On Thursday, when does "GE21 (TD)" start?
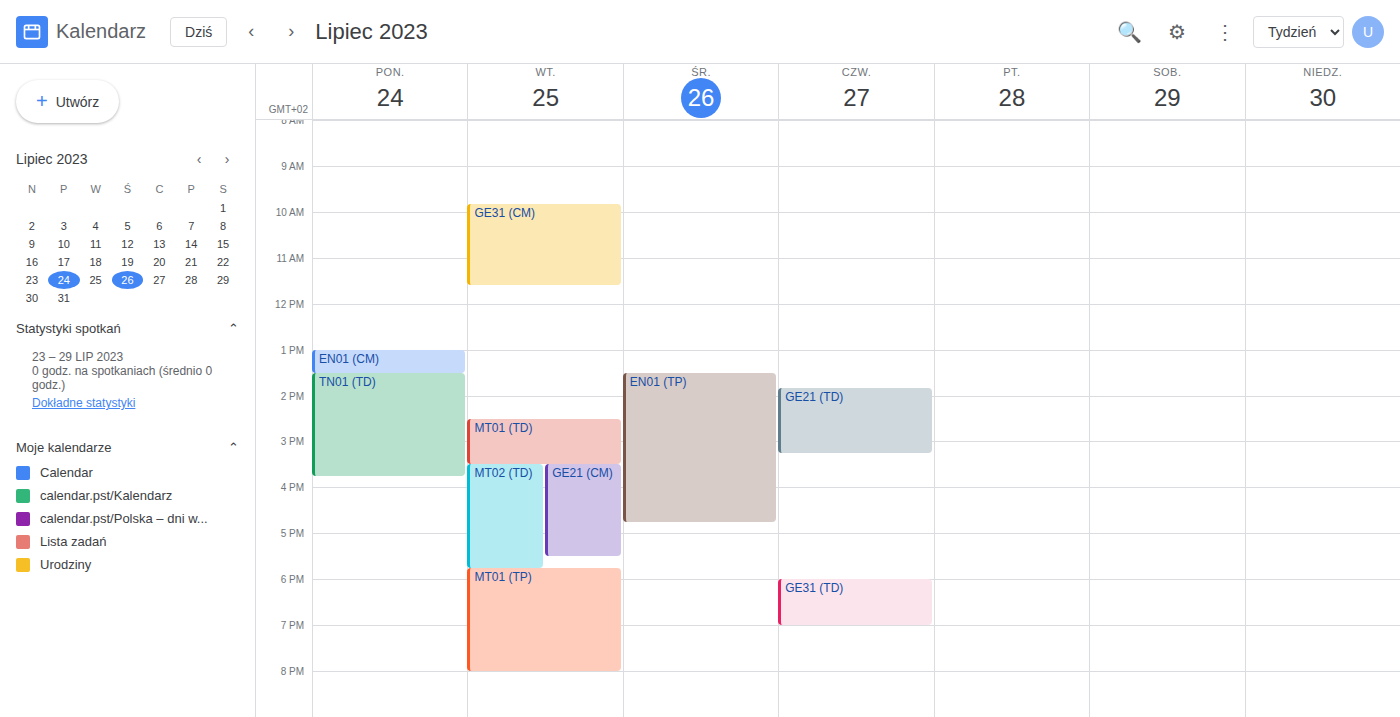
1:50 PM